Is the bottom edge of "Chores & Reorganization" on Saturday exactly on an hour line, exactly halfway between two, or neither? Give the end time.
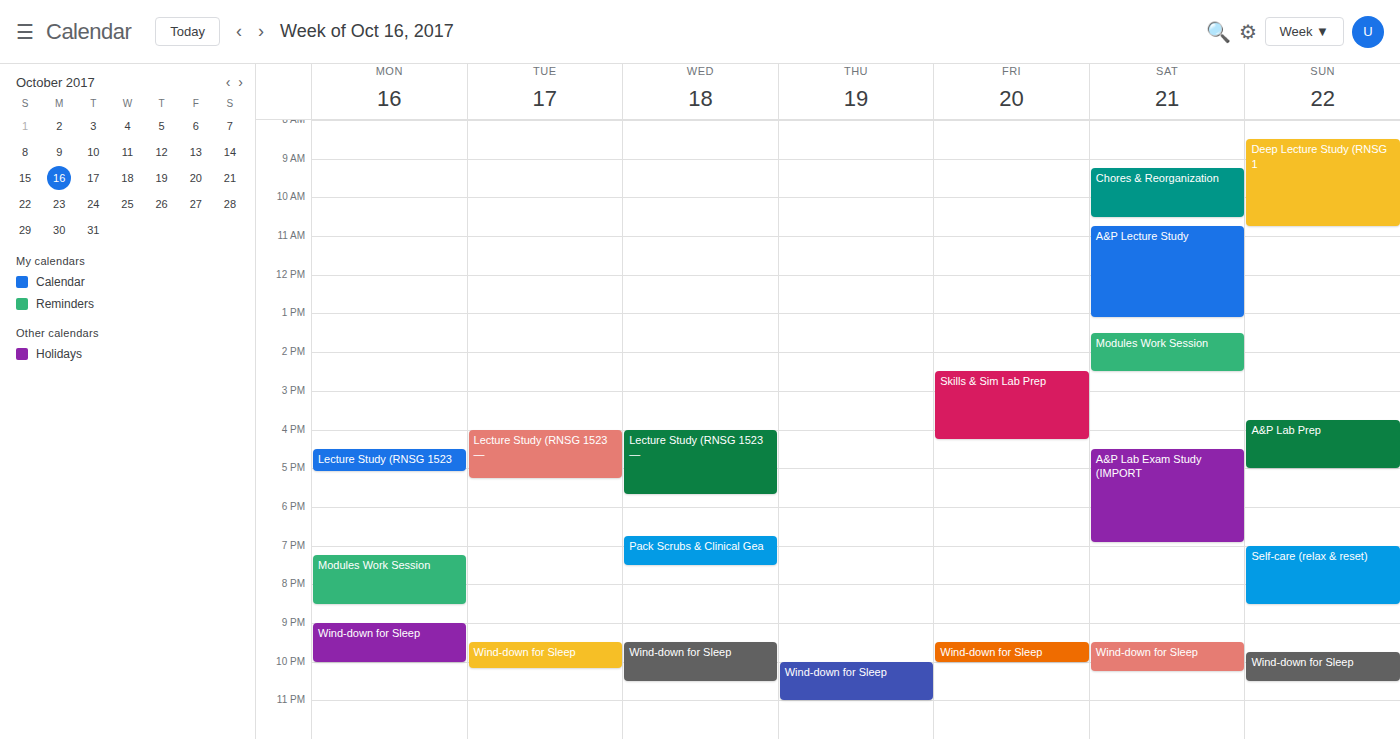
10:30 AM -- halfway between the 10 AM and 11 AM lines.